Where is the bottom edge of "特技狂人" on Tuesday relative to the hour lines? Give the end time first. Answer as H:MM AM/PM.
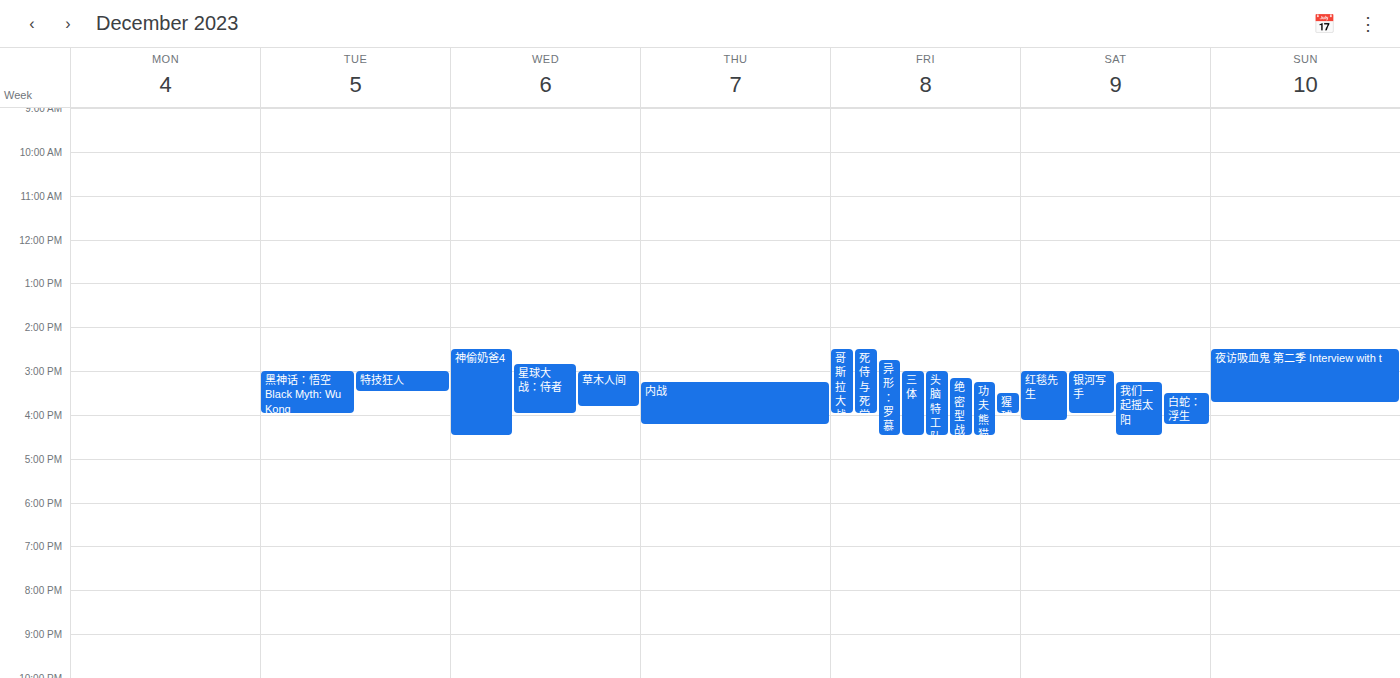
3:30 PM -- halfway between the 3 PM and 4 PM lines.